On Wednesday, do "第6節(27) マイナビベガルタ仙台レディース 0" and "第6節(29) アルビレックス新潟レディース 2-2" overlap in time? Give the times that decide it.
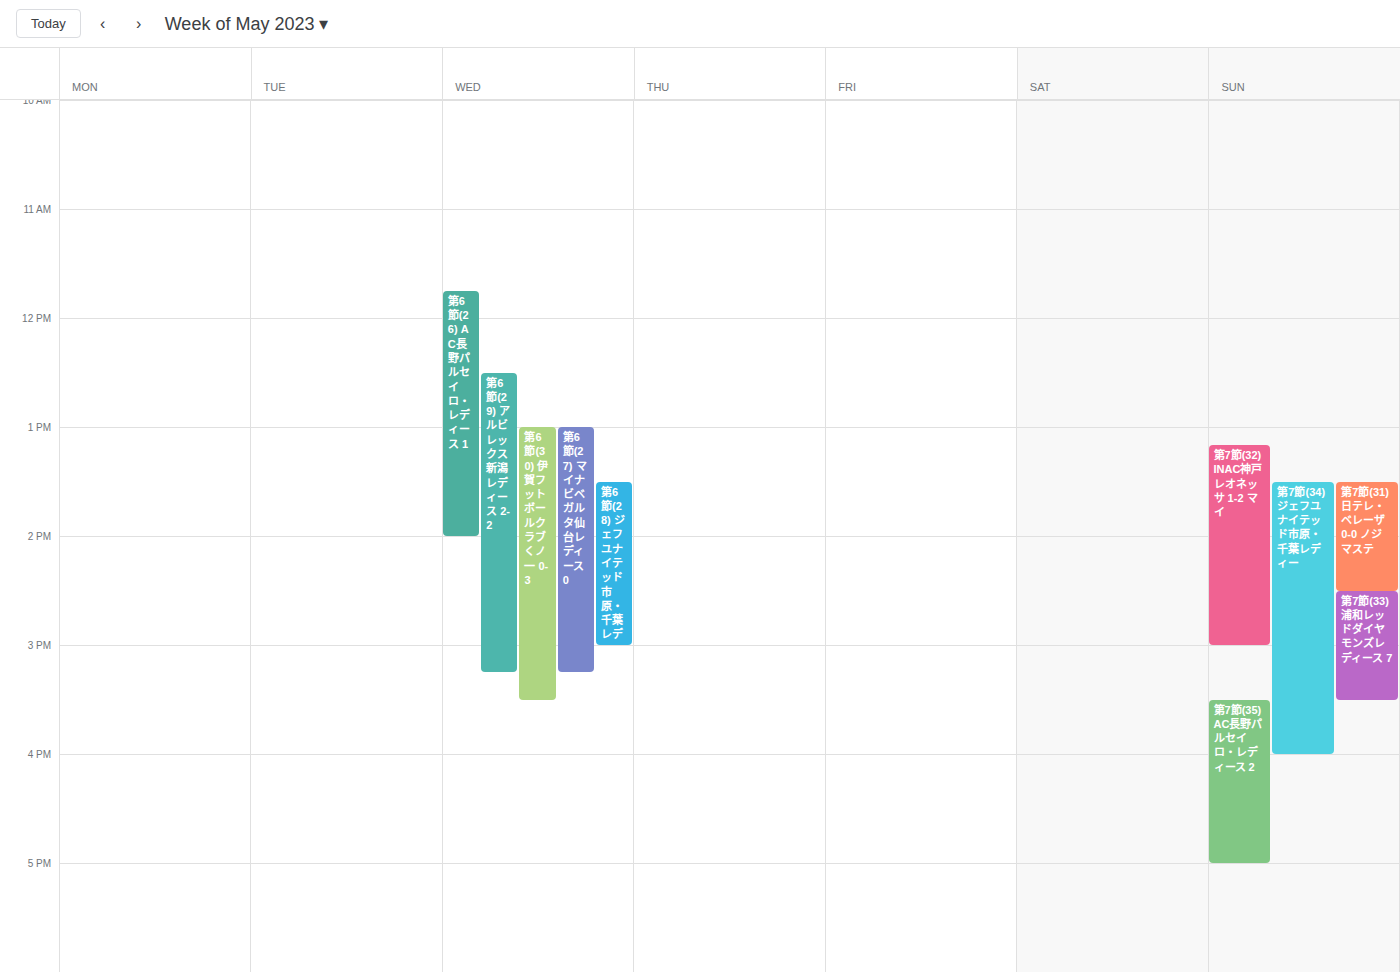
"第6節(27) マイナビベガルタ仙台レディース 0" runs 13:00 to 15:15, inside "第6節(29) アルビレックス新潟レディース 2-2" -- they overlap.